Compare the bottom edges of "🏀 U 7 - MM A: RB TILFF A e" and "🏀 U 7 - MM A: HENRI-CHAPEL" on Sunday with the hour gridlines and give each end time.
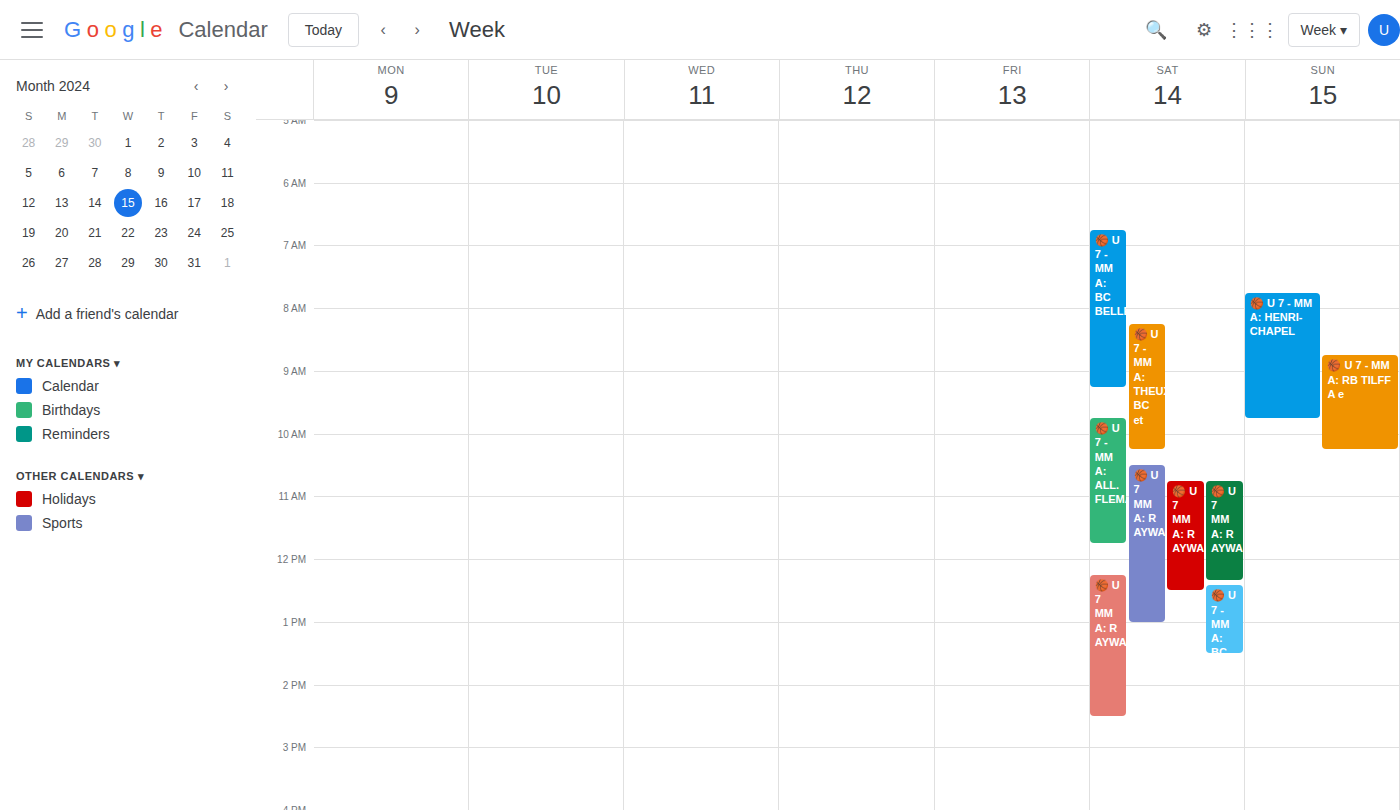
"🏀 U 7 - MM A: RB TILFF A e": 10:15 AM, neither: a quarter of the way from the 10 AM line to the 11 AM line. "🏀 U 7 - MM A: HENRI-CHAPEL": 9:45 AM, neither: three quarters of the way from the 9 AM line to the 10 AM line.